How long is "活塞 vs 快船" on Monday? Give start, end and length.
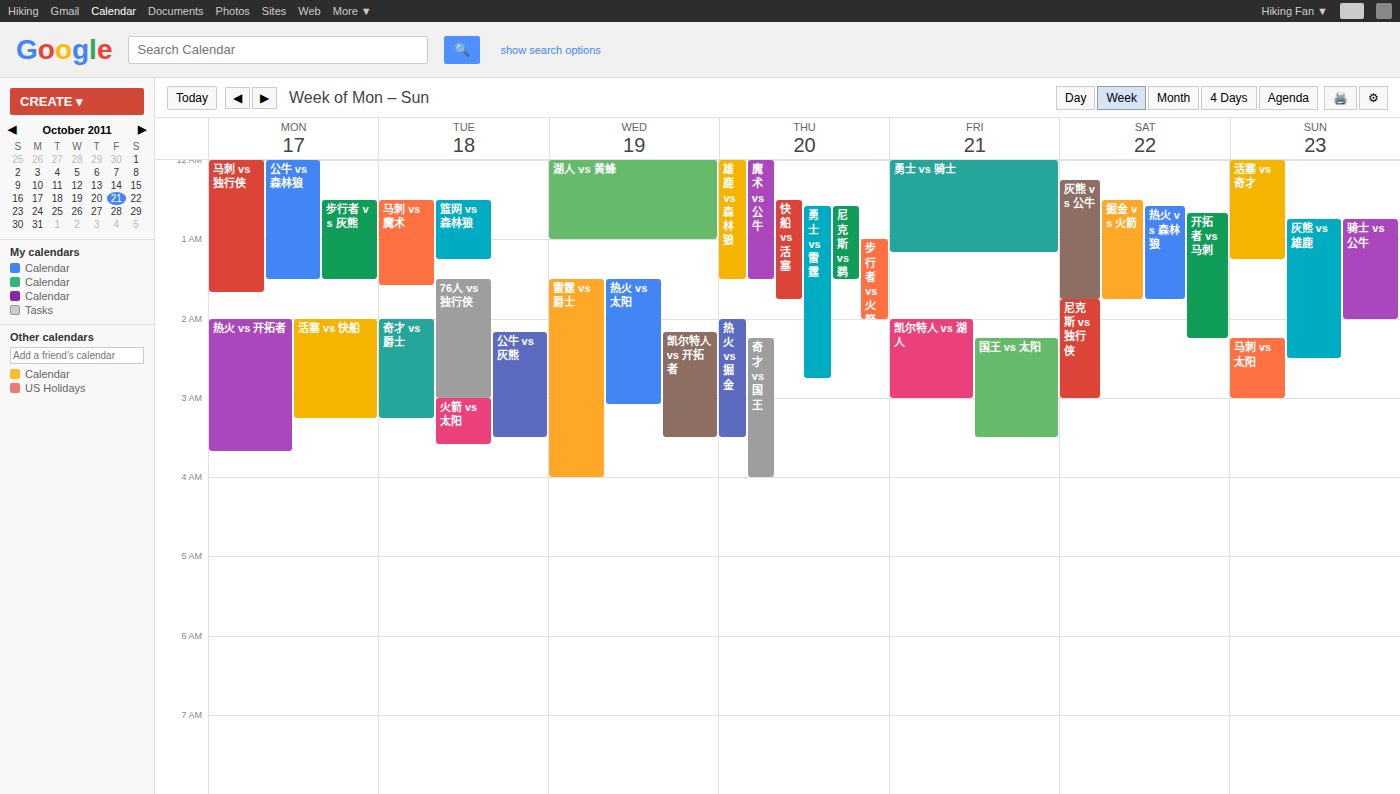
2:00 AM to 3:15 AM, 1 hour 15 minutes